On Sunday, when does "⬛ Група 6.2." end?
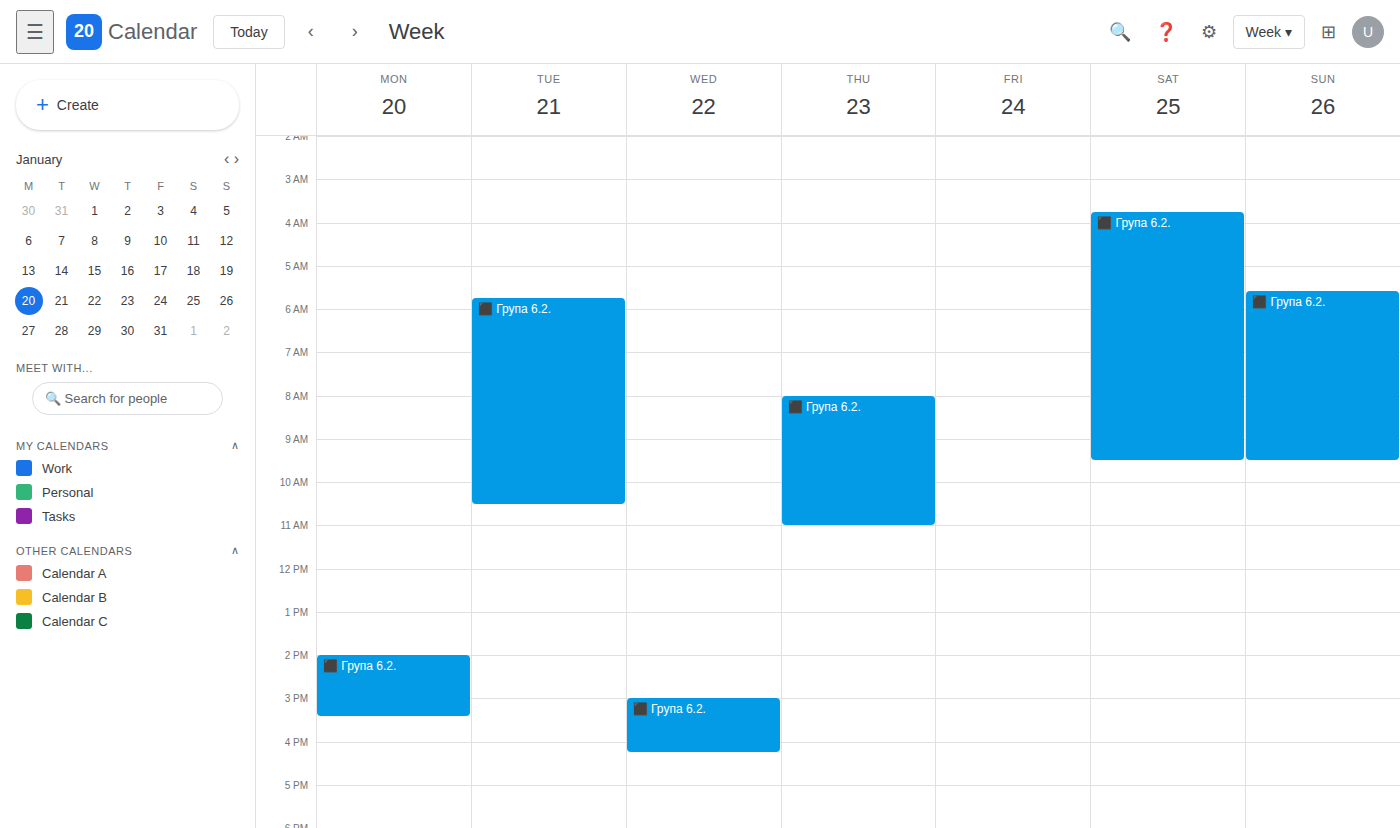
9:30 AM